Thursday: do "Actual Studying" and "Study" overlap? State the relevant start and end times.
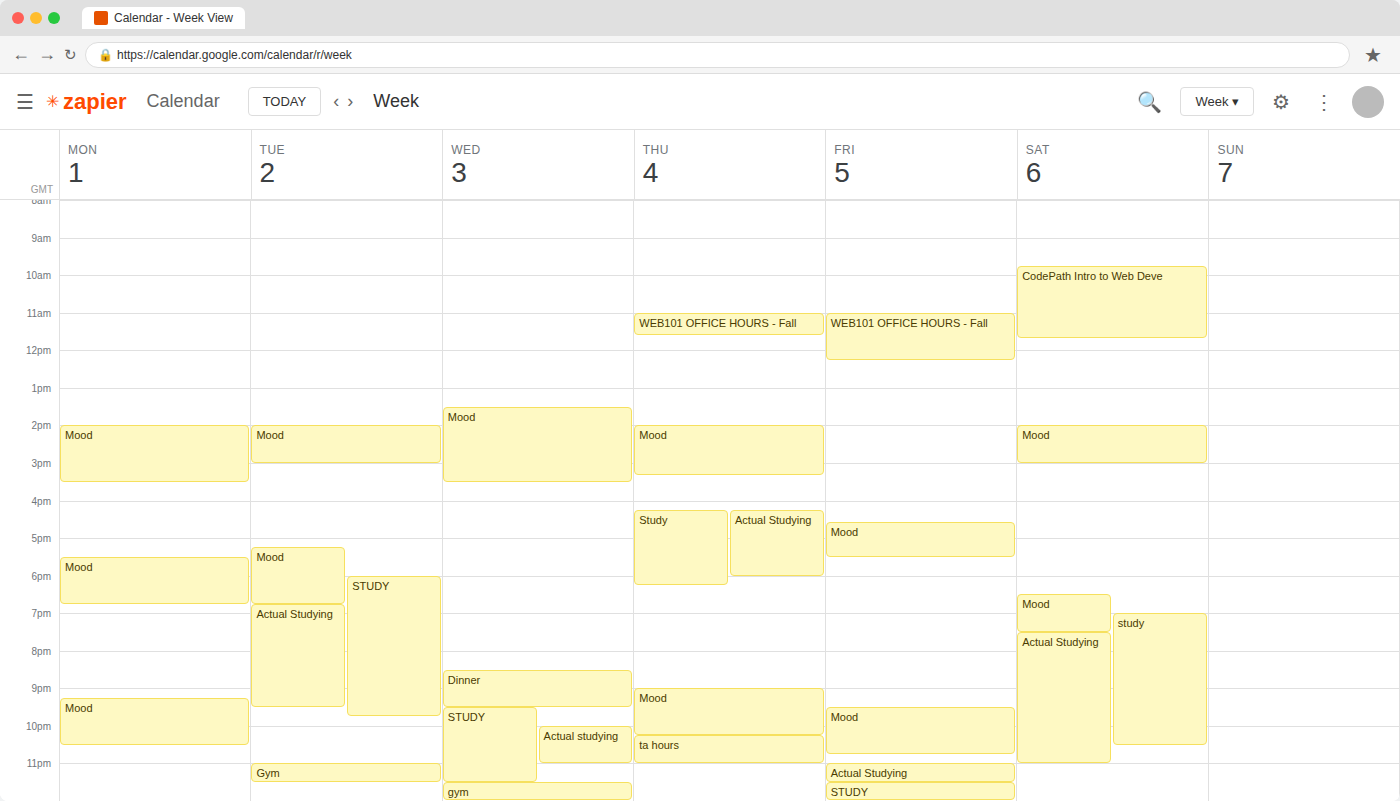
"Actual Studying" runs 4:15 PM to 6:00 PM, inside "Study" -- they overlap.